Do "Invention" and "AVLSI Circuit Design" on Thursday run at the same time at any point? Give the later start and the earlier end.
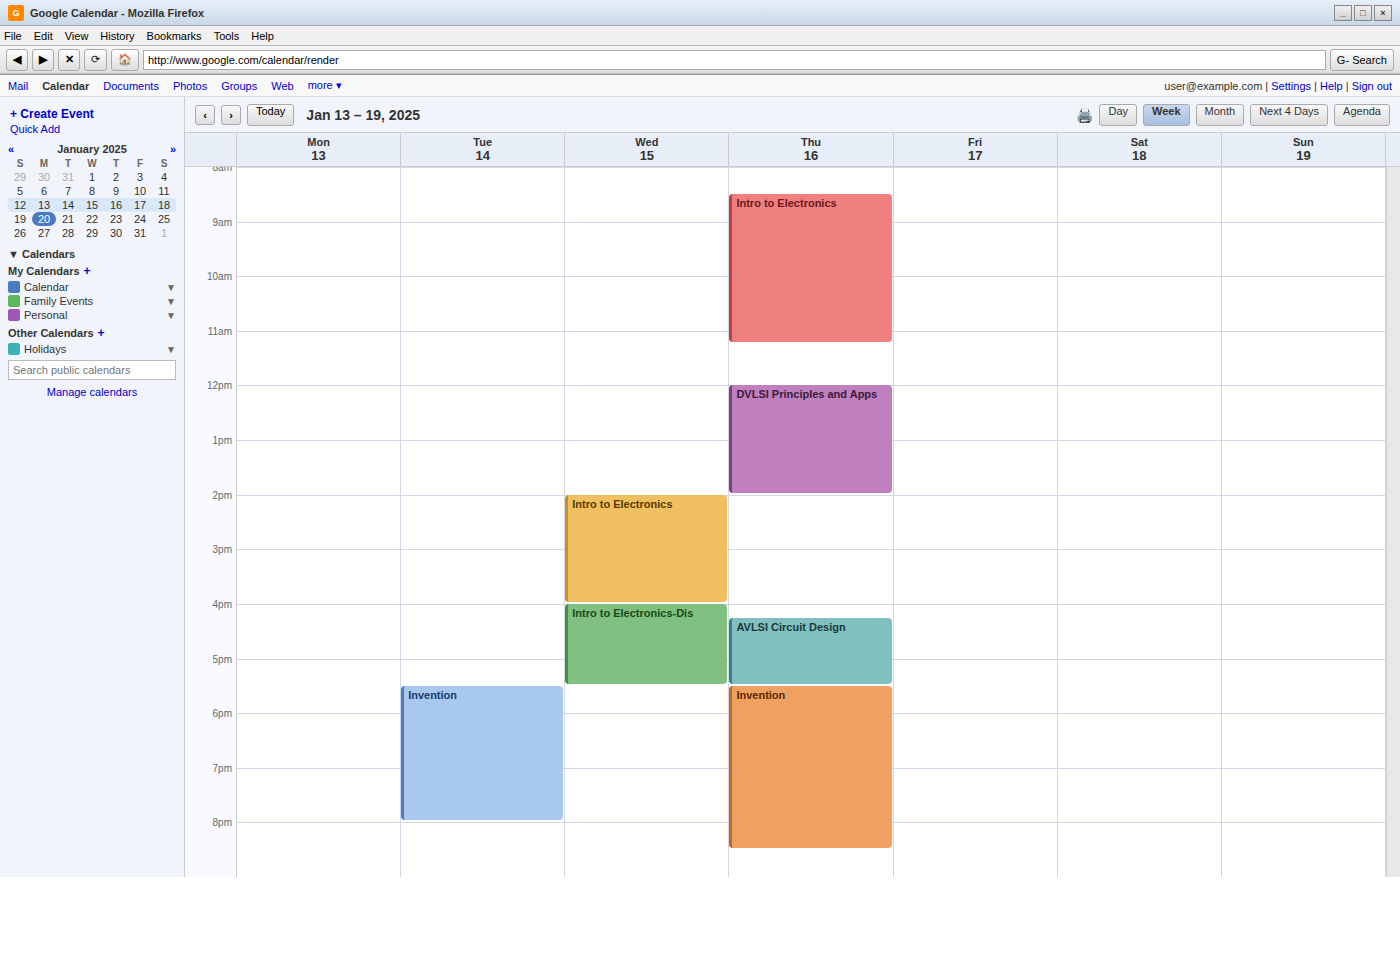
"AVLSI Circuit Design" ends at 5:30 PM, exactly when "Invention" starts -- they touch but do not overlap.